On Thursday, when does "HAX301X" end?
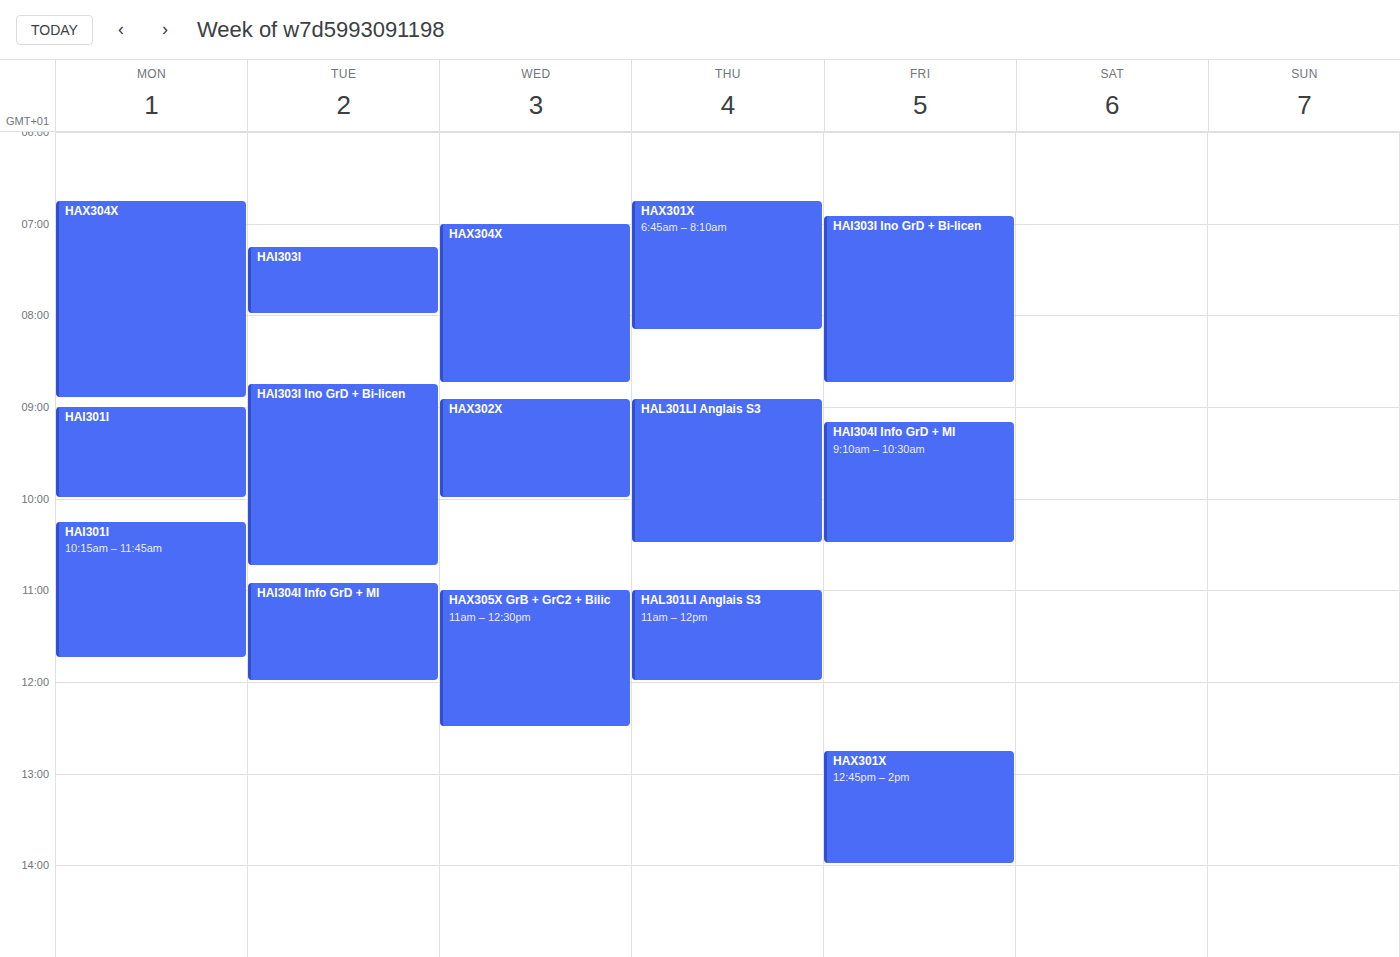
8:10 AM